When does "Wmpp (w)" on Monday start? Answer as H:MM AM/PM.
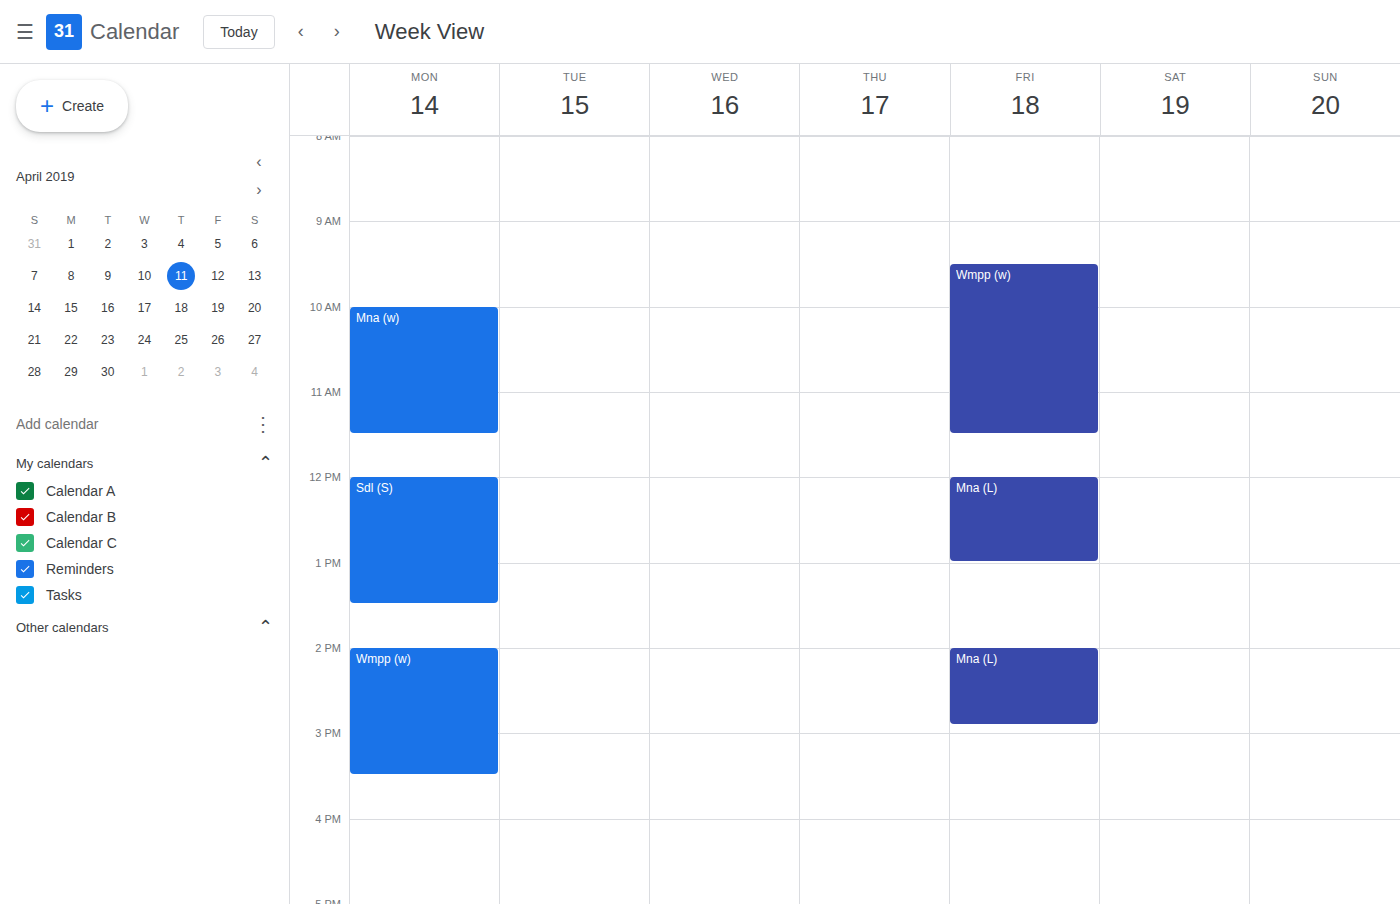
2:00 PM